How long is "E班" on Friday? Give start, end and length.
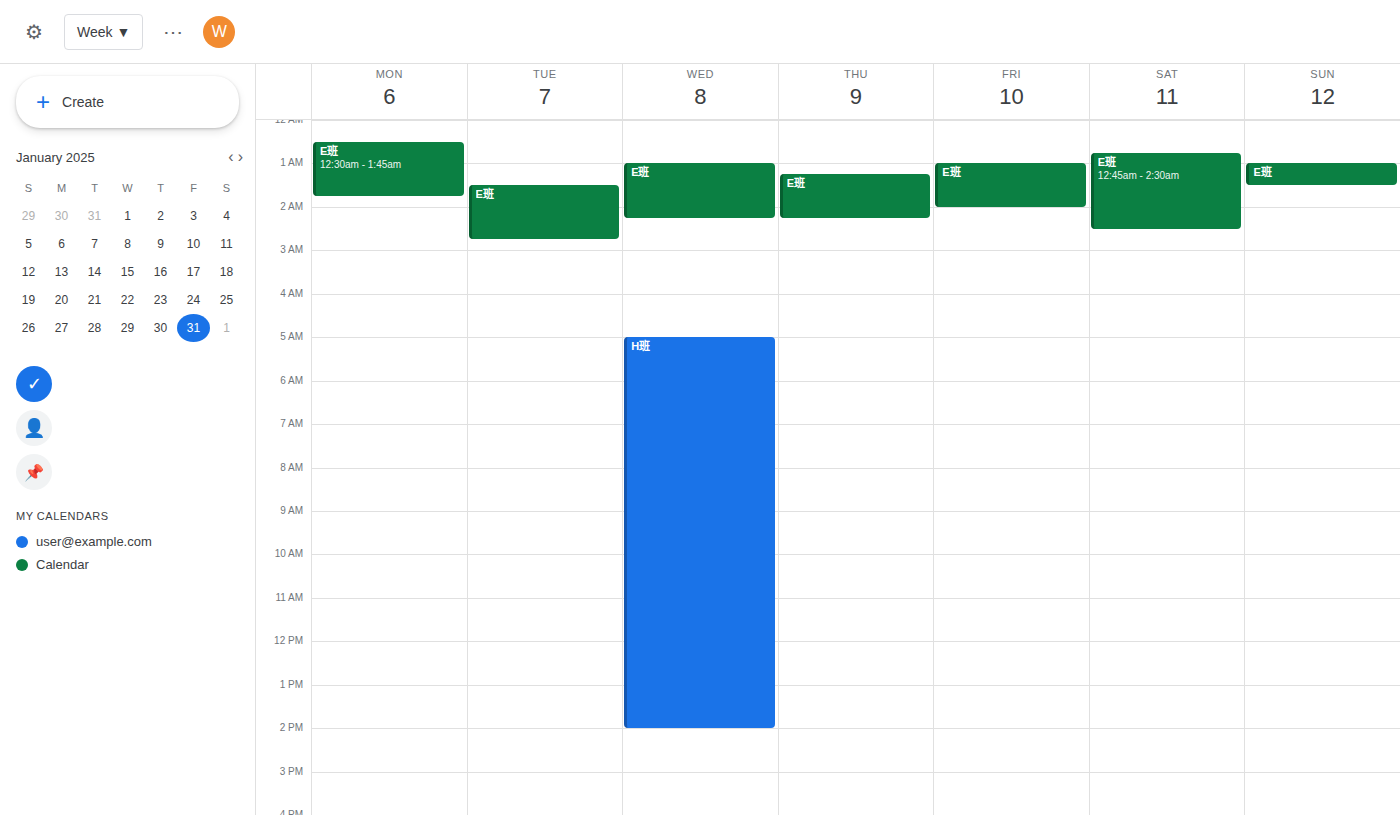
1:00 AM to 2:00 AM, 1 hour